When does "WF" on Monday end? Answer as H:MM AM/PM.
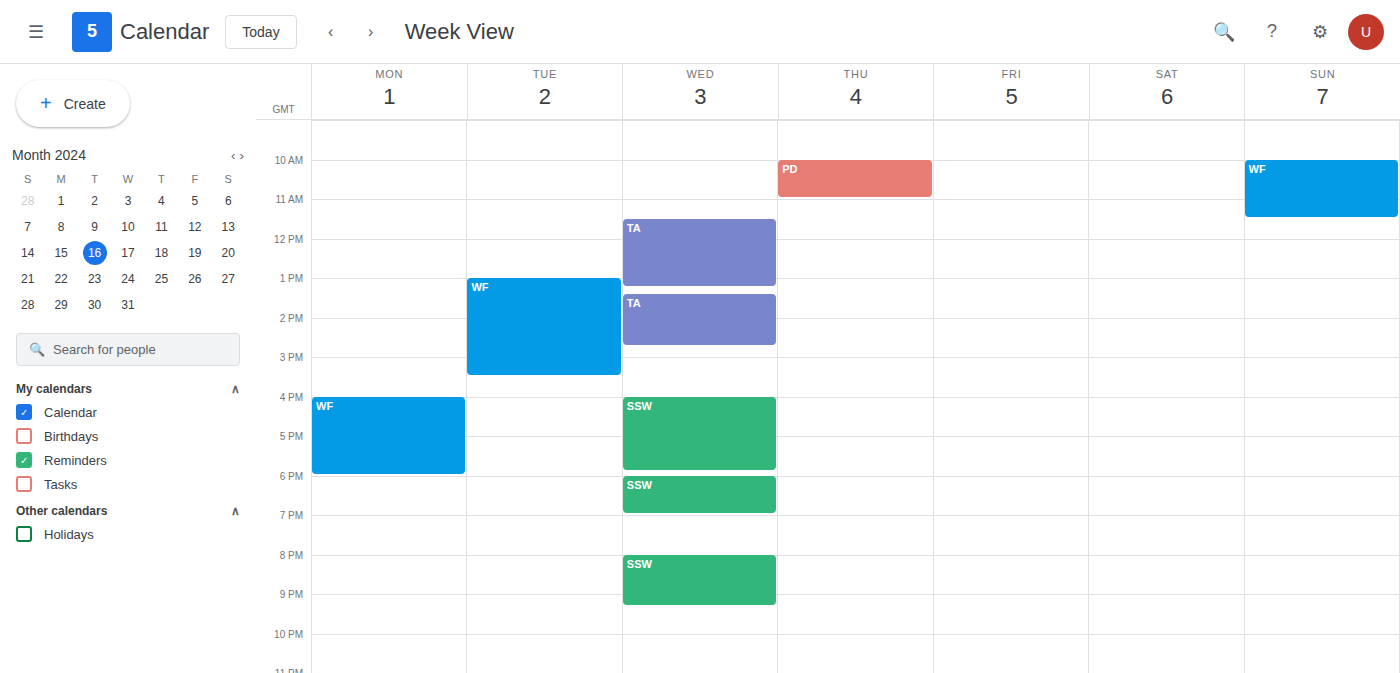
6:00 PM